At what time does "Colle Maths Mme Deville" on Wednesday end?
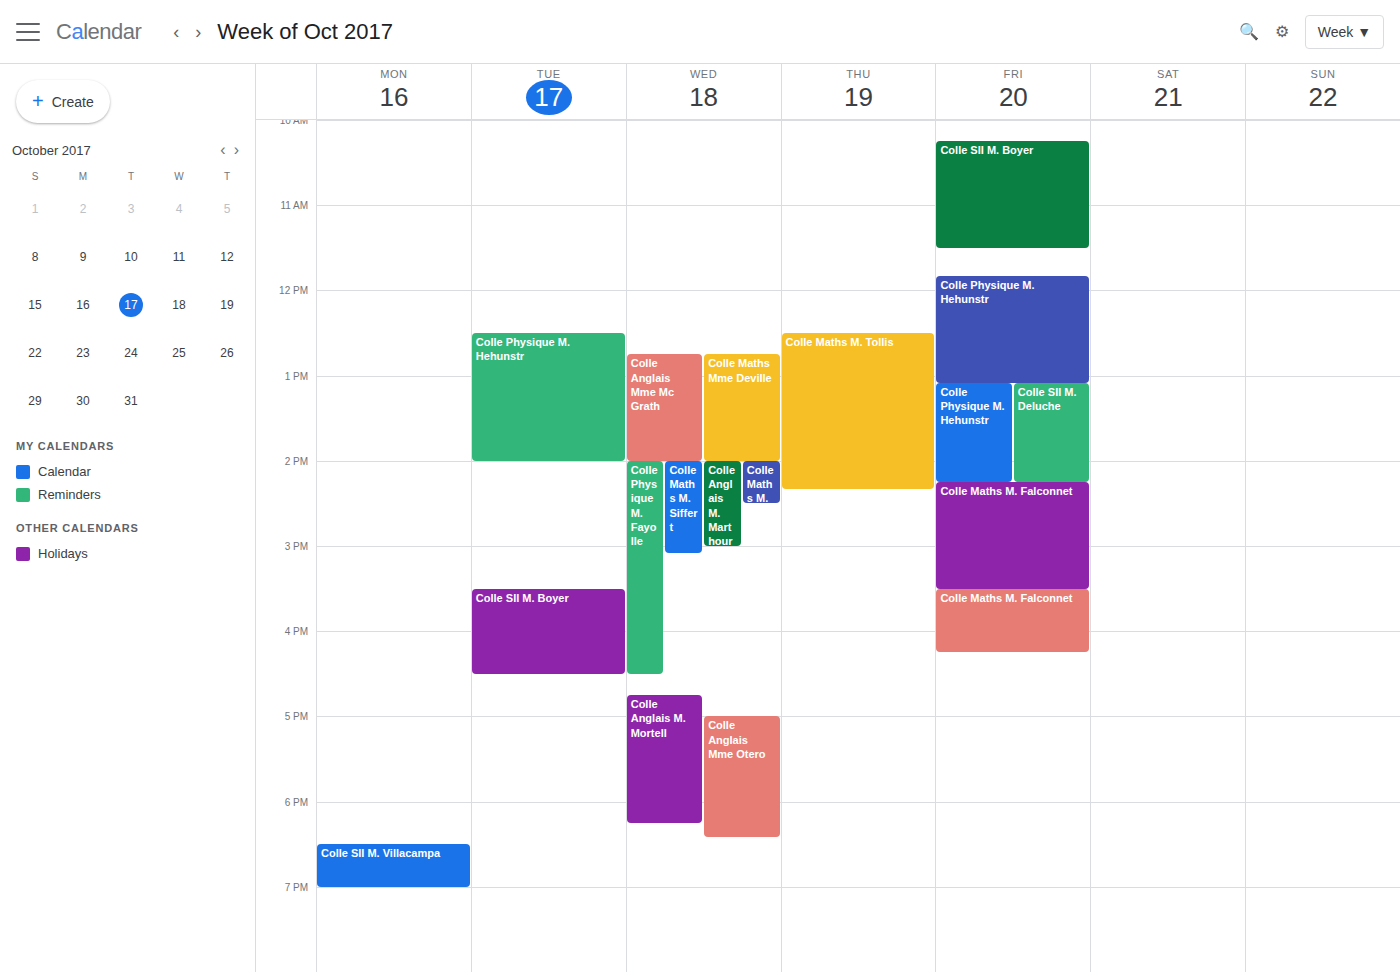
2:00 PM